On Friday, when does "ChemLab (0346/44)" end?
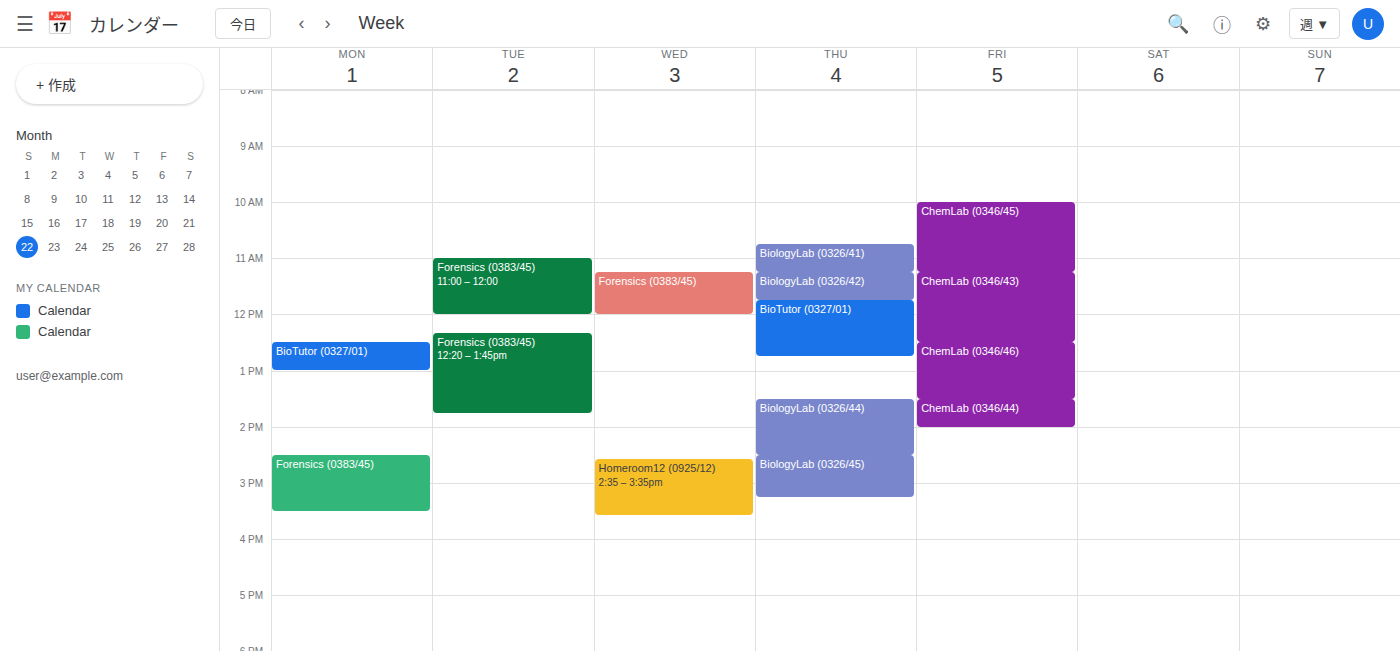
2:00 PM